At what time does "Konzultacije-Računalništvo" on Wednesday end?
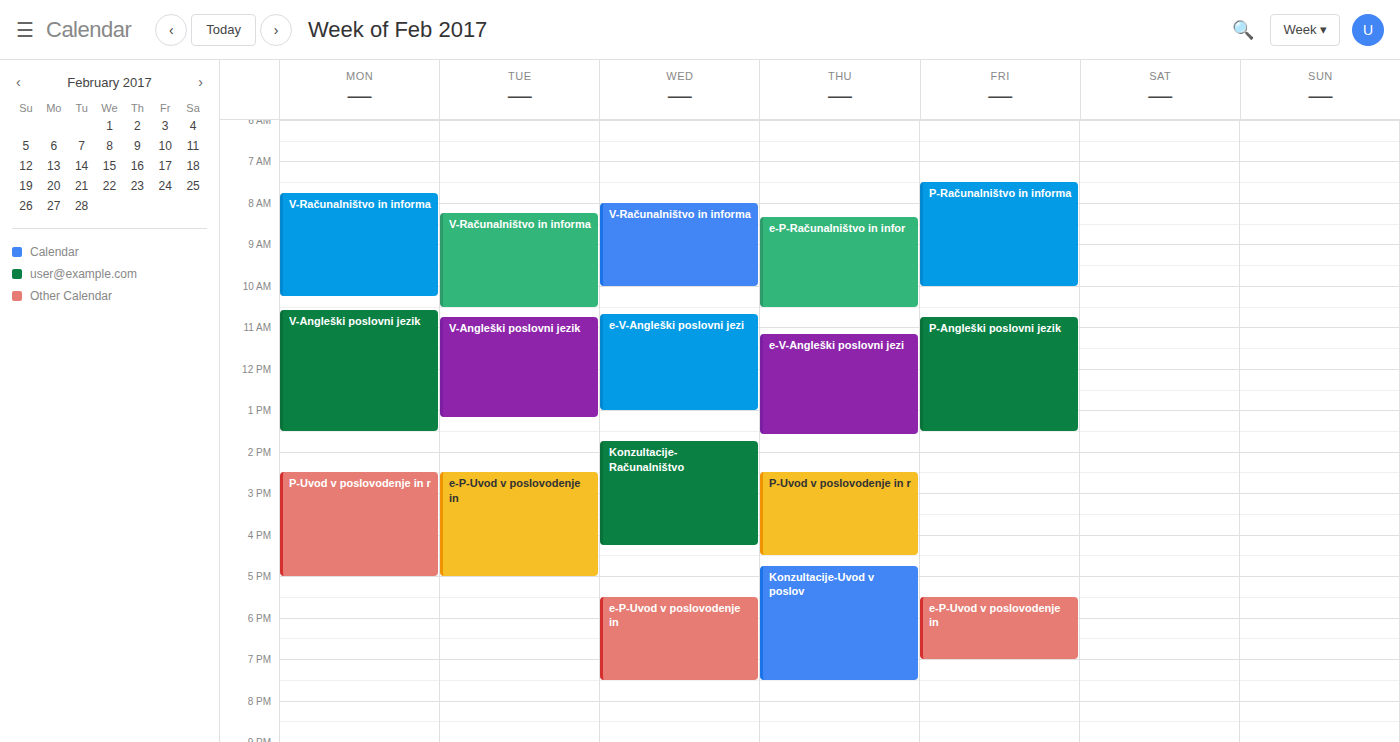
4:15 PM